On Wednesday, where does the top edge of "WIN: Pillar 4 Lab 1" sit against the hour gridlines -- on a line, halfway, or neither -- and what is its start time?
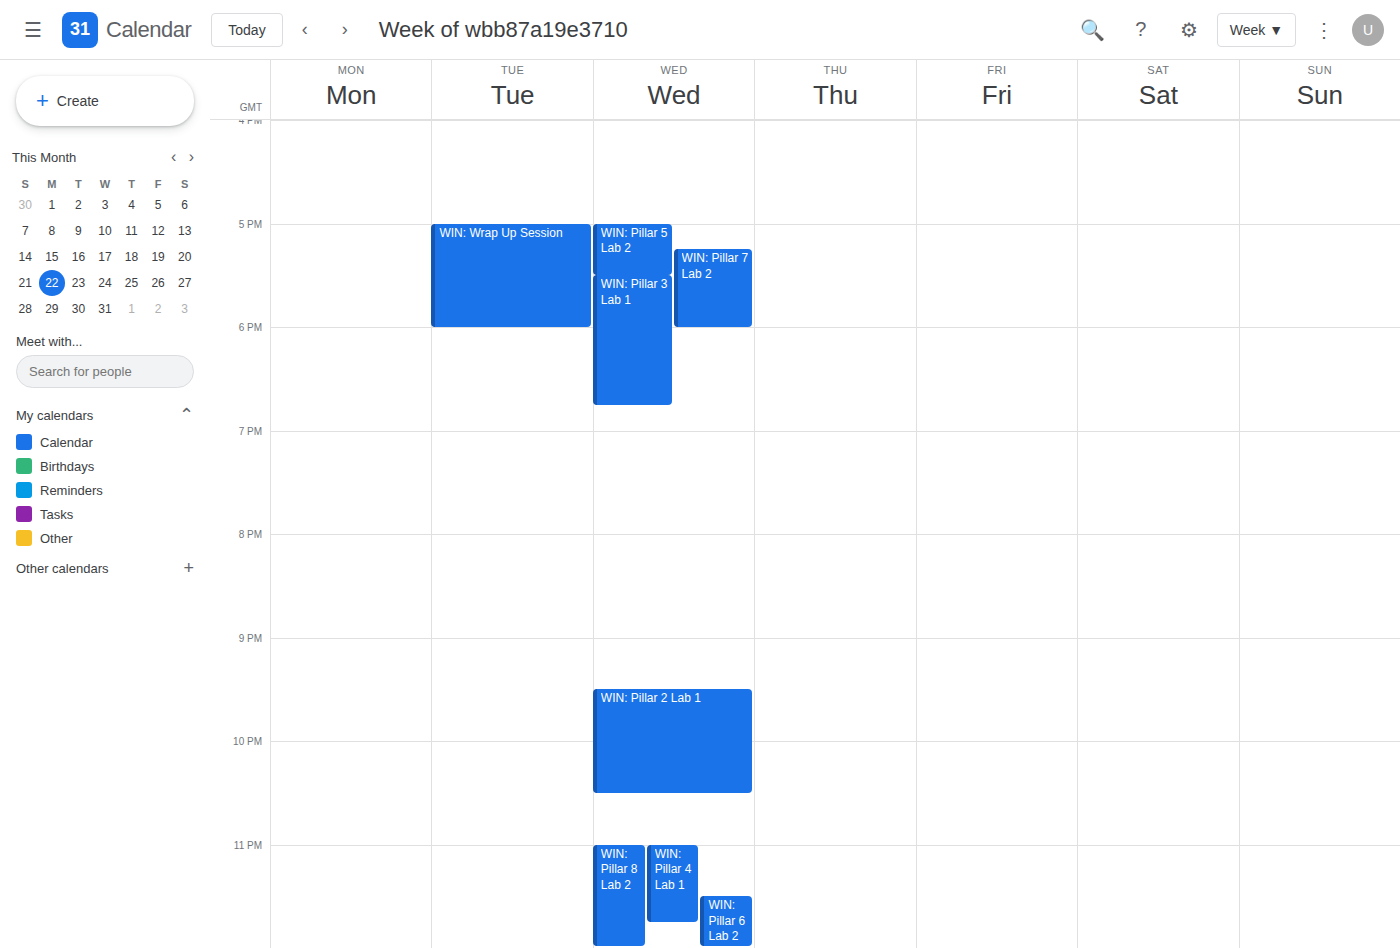
11:00 PM -- exactly on the 11 PM line.